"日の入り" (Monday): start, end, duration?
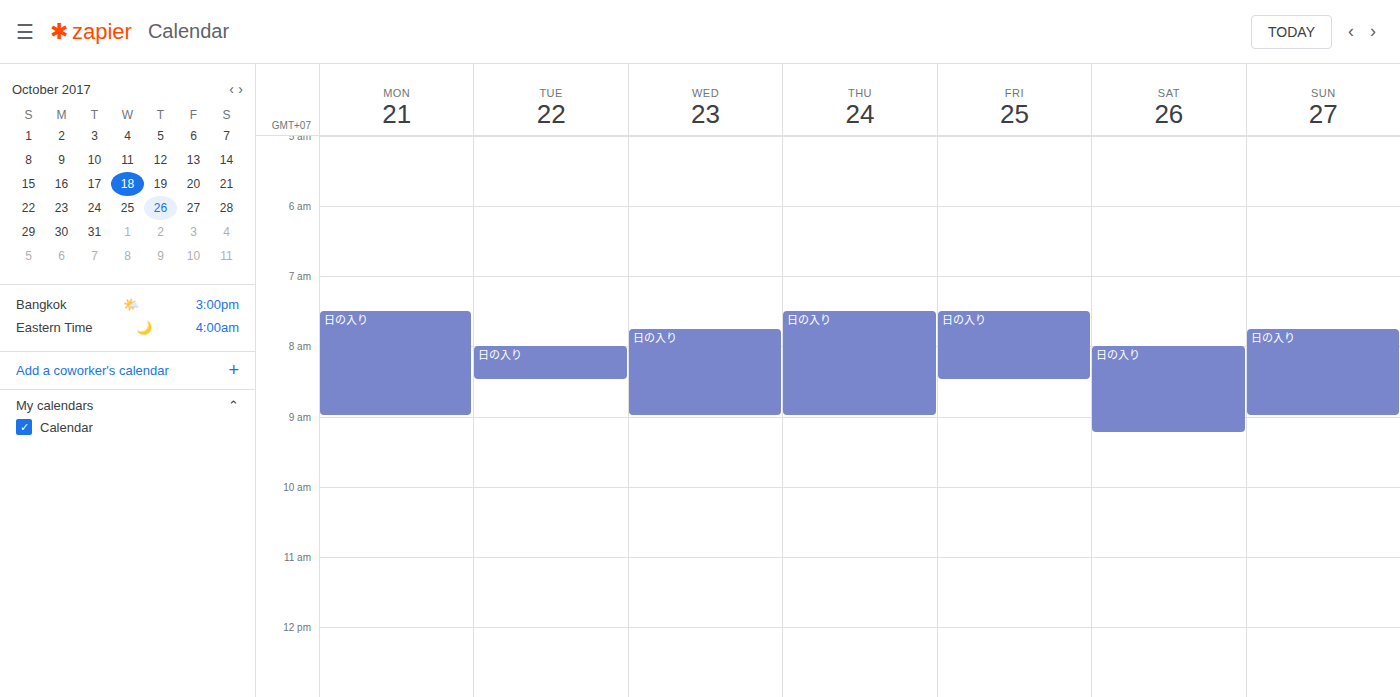
7:30 AM to 9:00 AM, 1 hour 30 minutes